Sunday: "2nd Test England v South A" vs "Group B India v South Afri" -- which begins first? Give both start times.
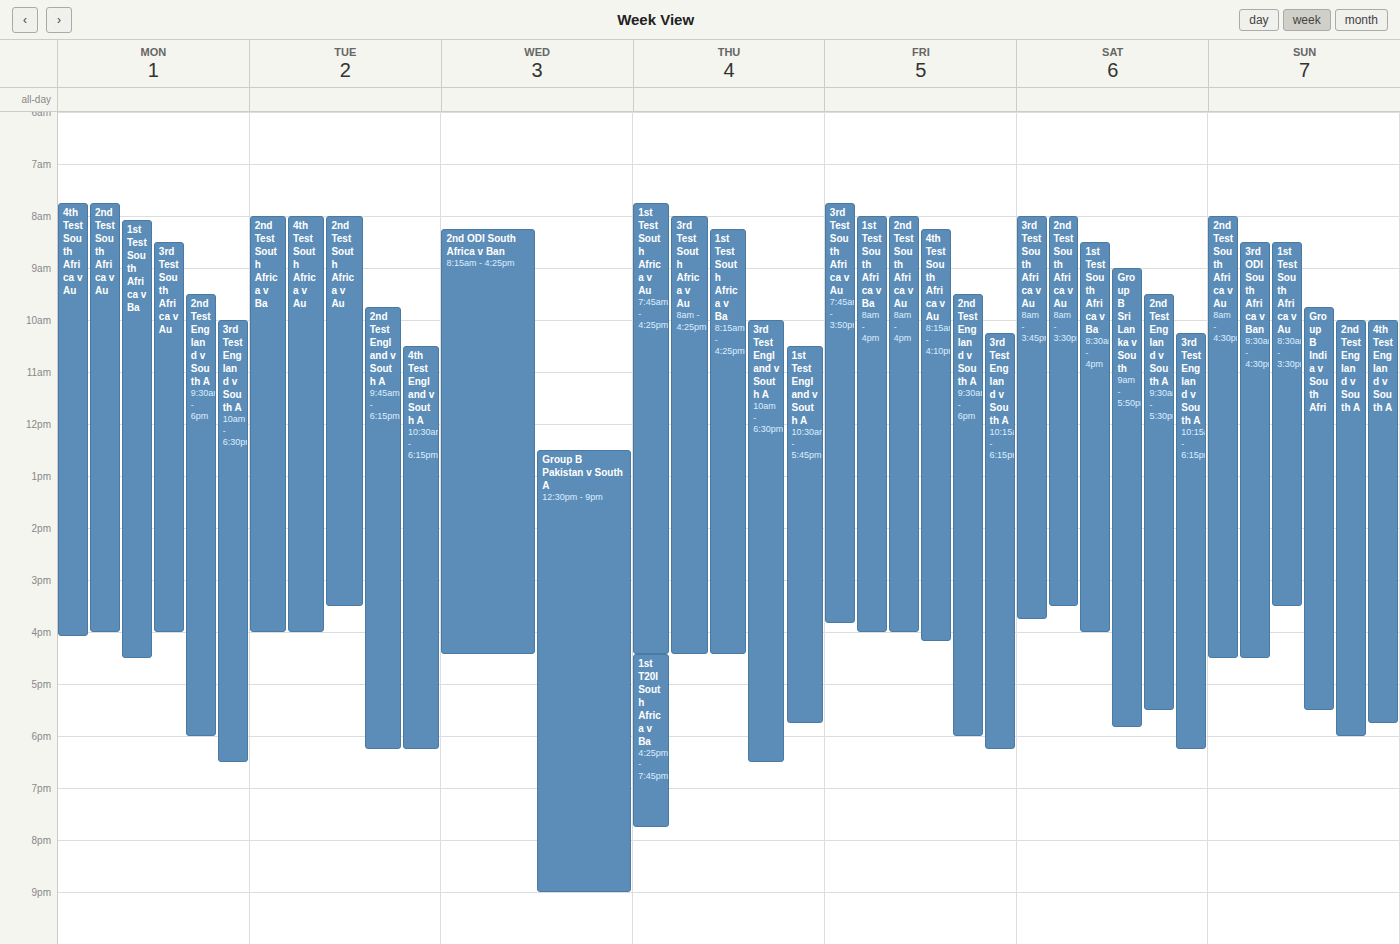
"Group B India v South Afri" 9:45 AM; "2nd Test England v South A" 10:00 AM.